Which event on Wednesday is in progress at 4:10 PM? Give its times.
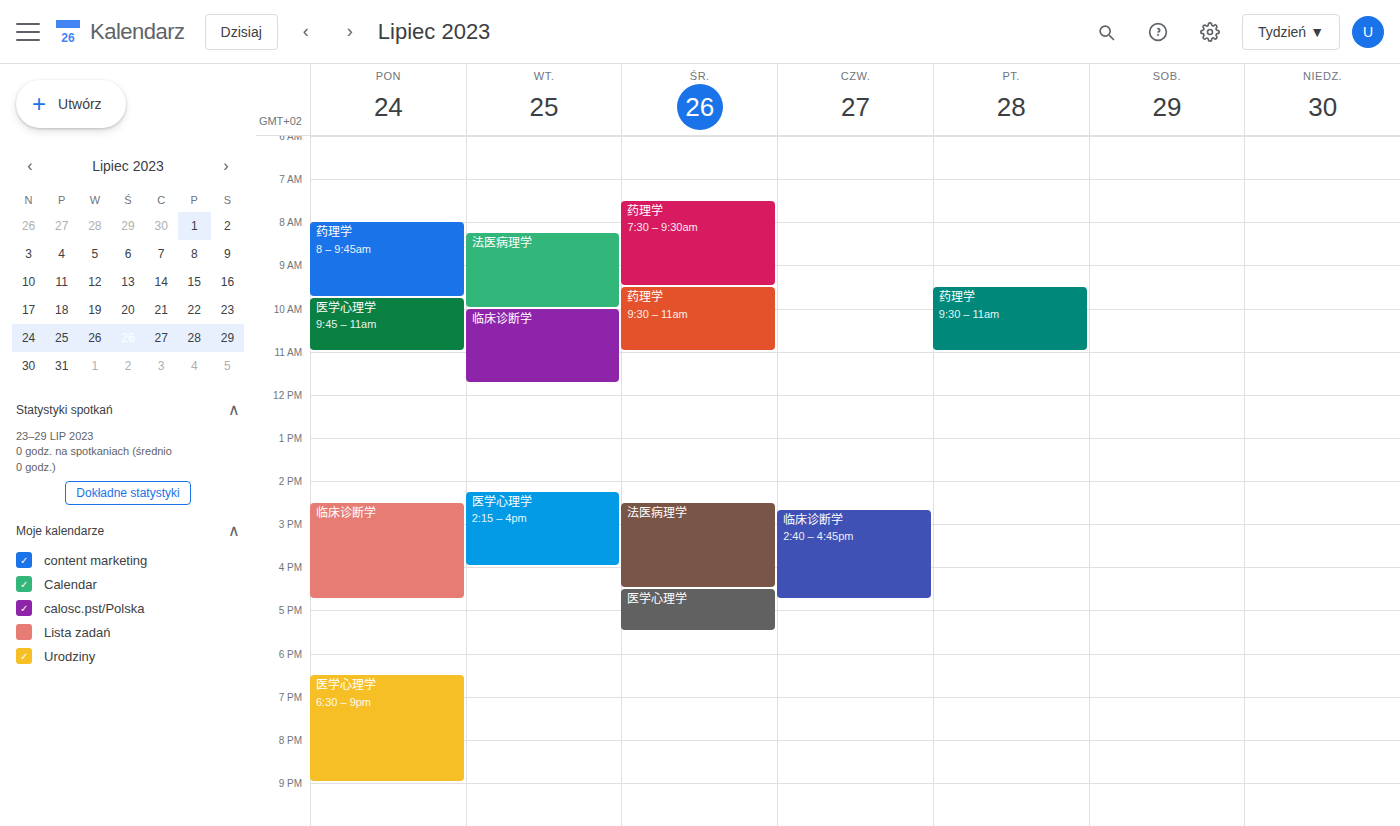
"法医病理学", 2:30 PM to 4:30 PM